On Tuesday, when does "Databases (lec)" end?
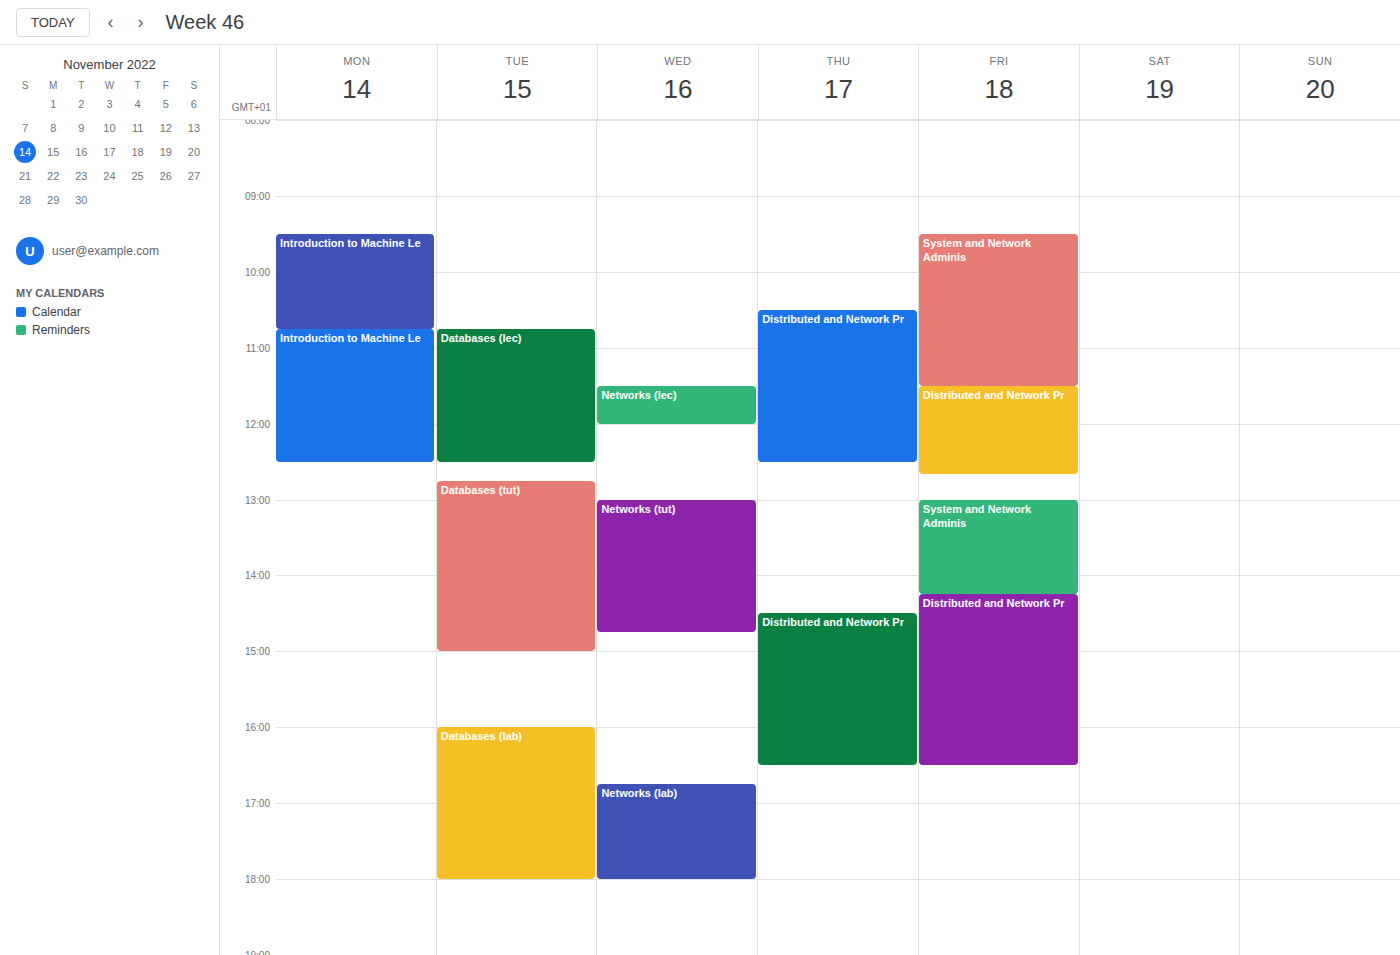
12:30 PM